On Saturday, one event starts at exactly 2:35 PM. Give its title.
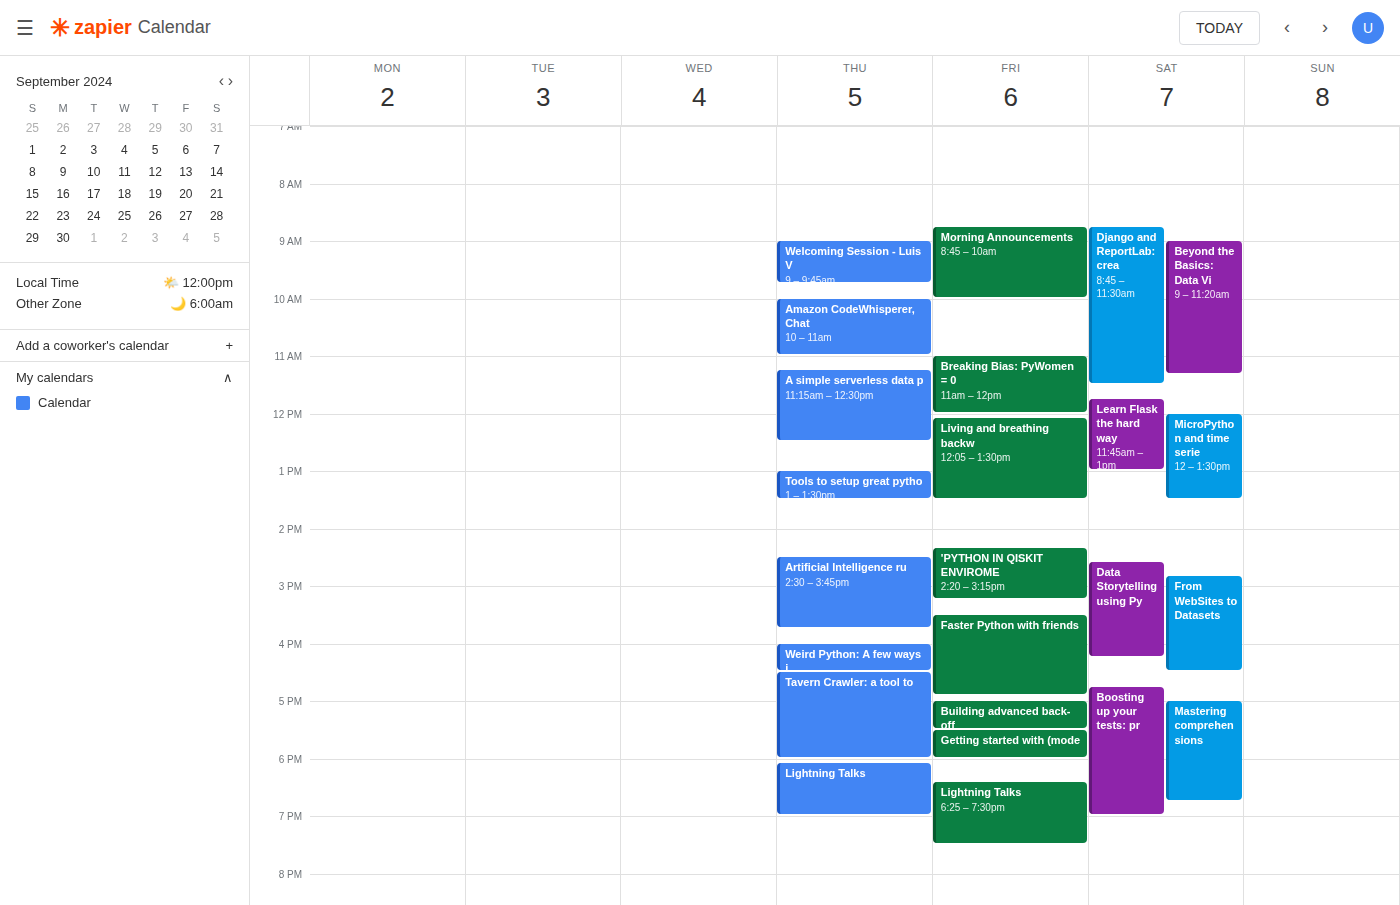
"Data Storytelling using Py"